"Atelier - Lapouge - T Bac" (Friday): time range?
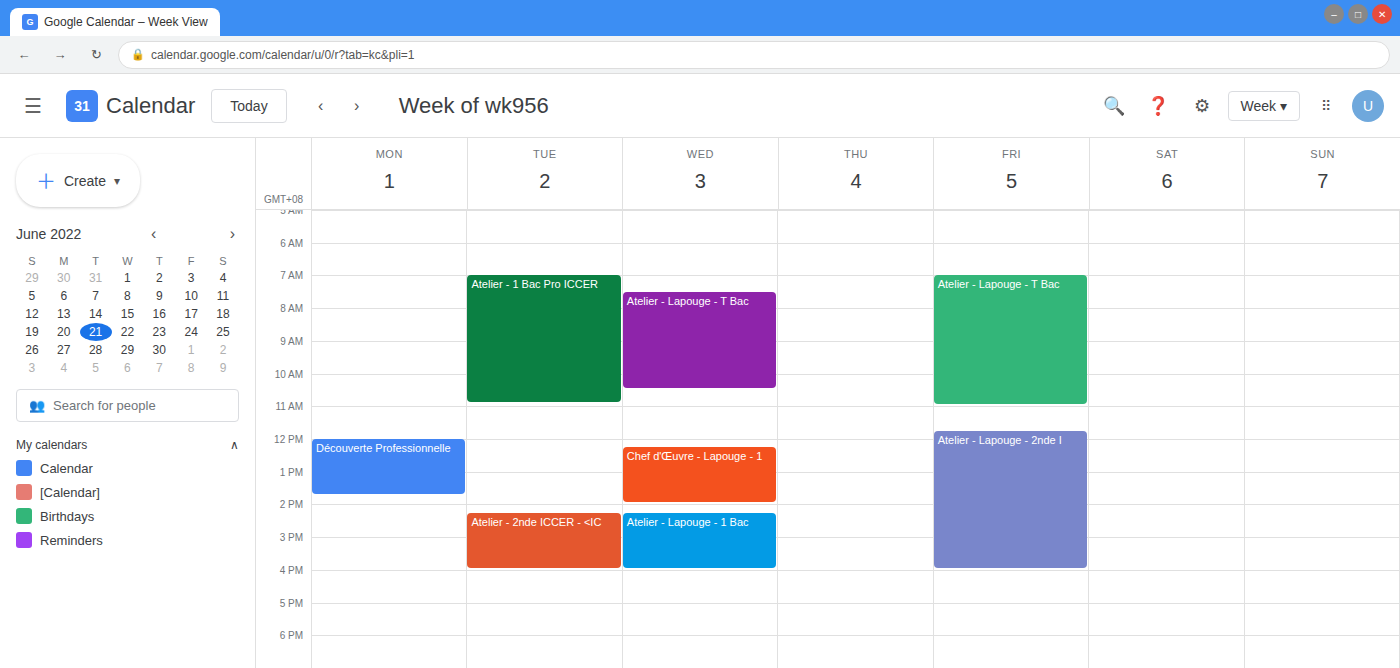
7:00 AM to 11:00 AM